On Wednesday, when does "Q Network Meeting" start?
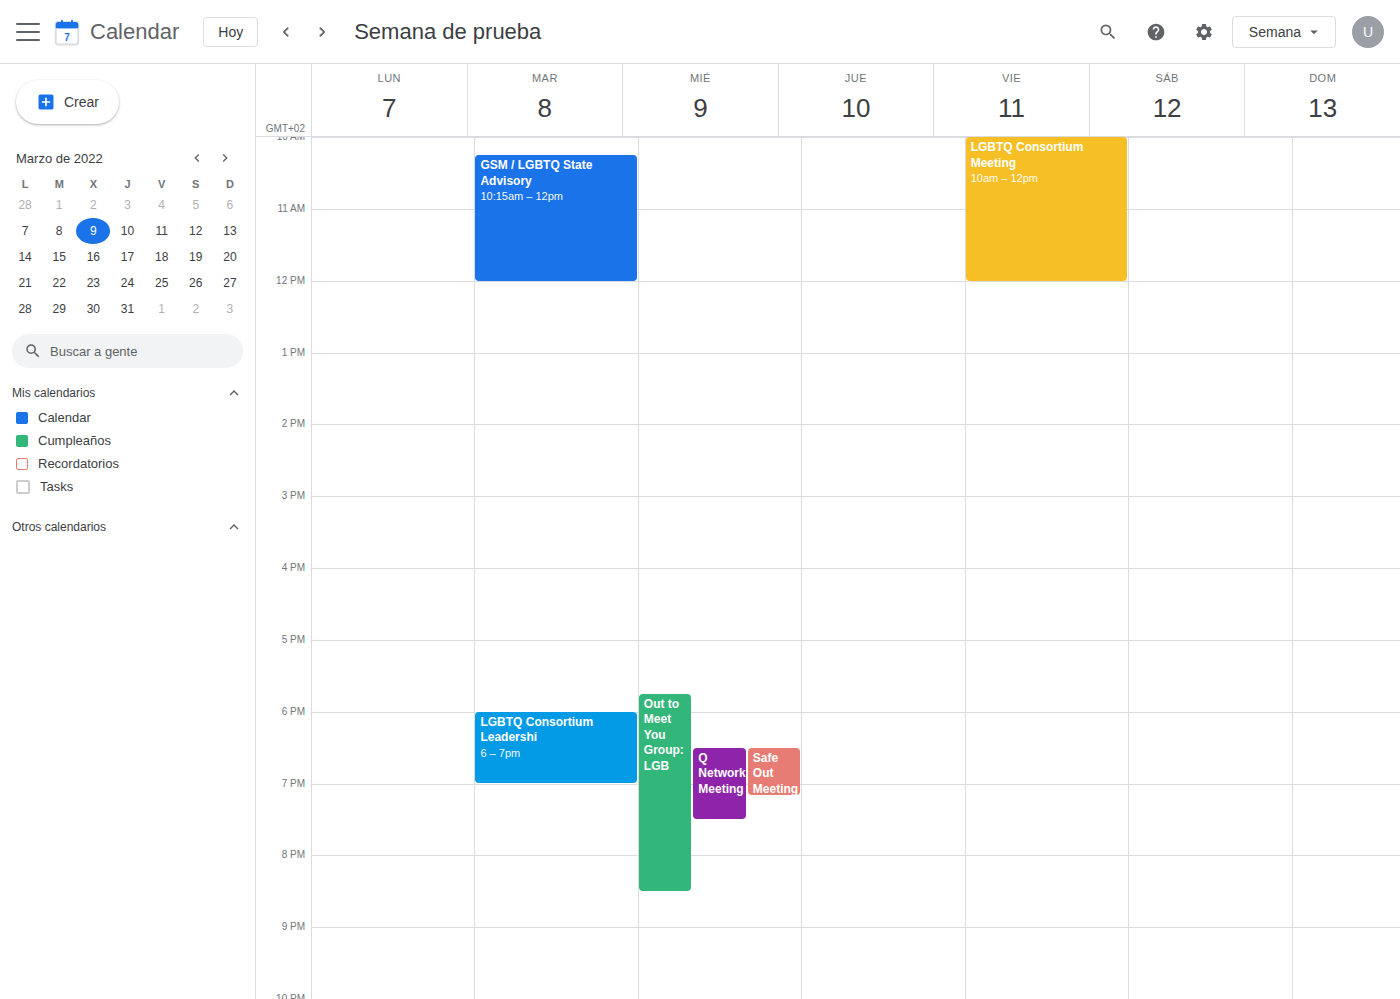
6:30 PM